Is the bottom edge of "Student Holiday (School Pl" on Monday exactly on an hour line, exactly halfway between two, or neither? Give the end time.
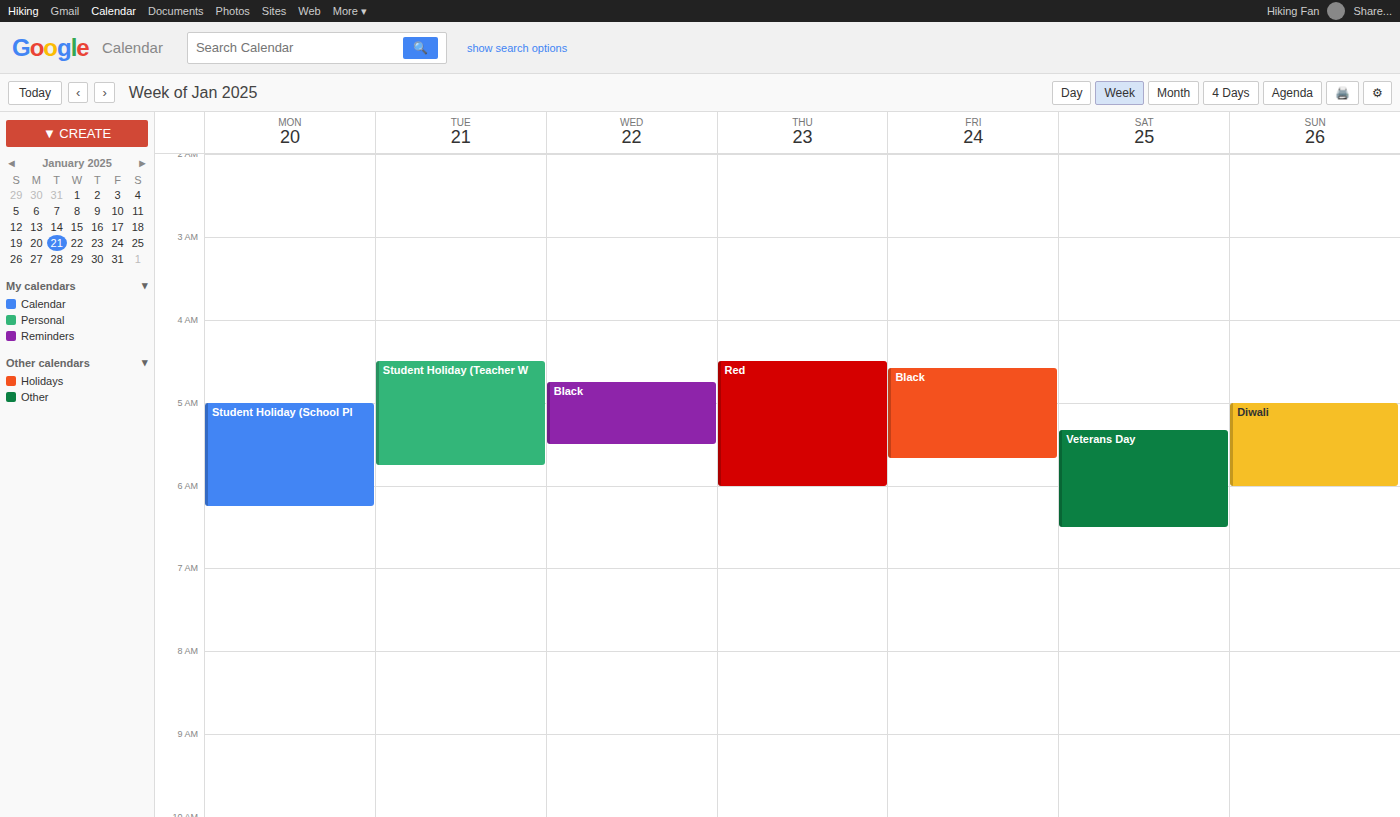
6:15 AM -- neither: a quarter of the way from the 6 AM line to the 7 AM line.